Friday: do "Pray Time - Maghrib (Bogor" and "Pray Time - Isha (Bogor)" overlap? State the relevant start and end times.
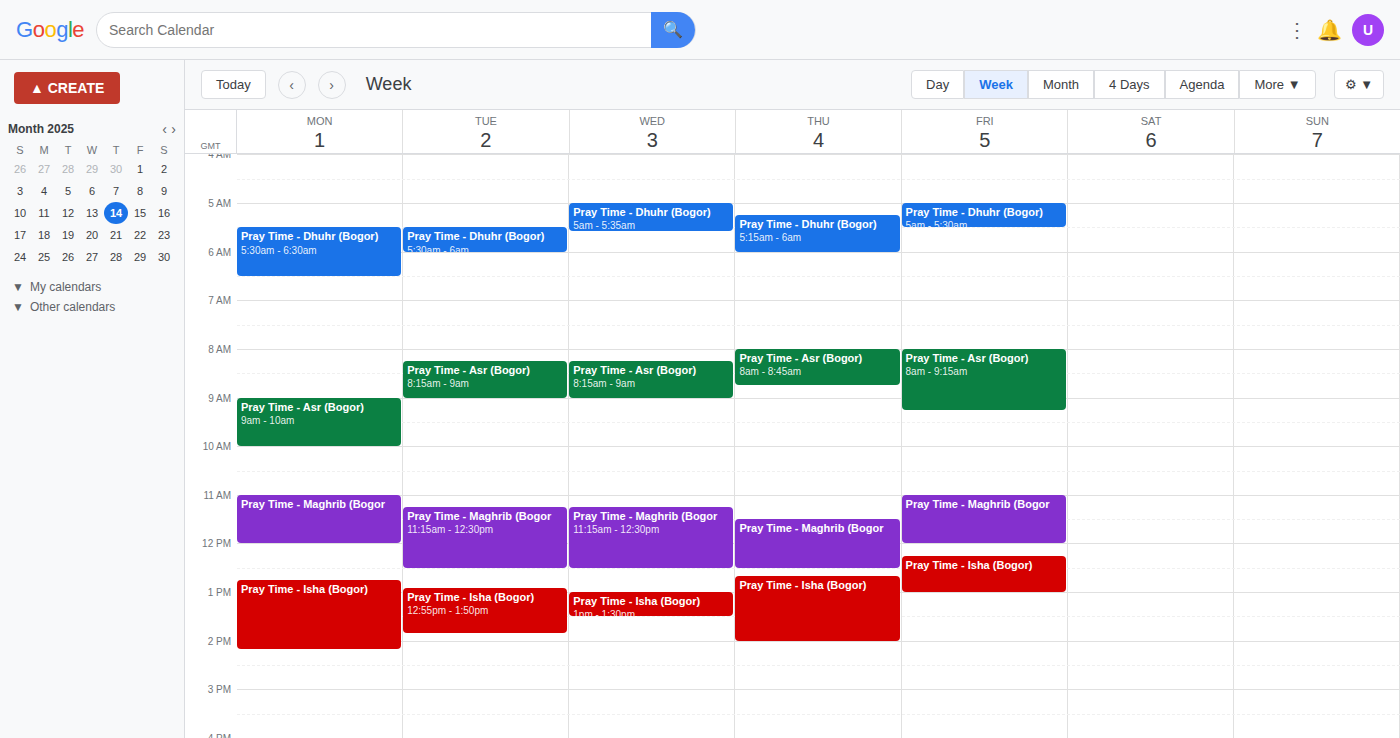
"Pray Time - Maghrib (Bogor" ends at 12:00 PM and "Pray Time - Isha (Bogor)" starts at 12:15 PM -- no overlap.